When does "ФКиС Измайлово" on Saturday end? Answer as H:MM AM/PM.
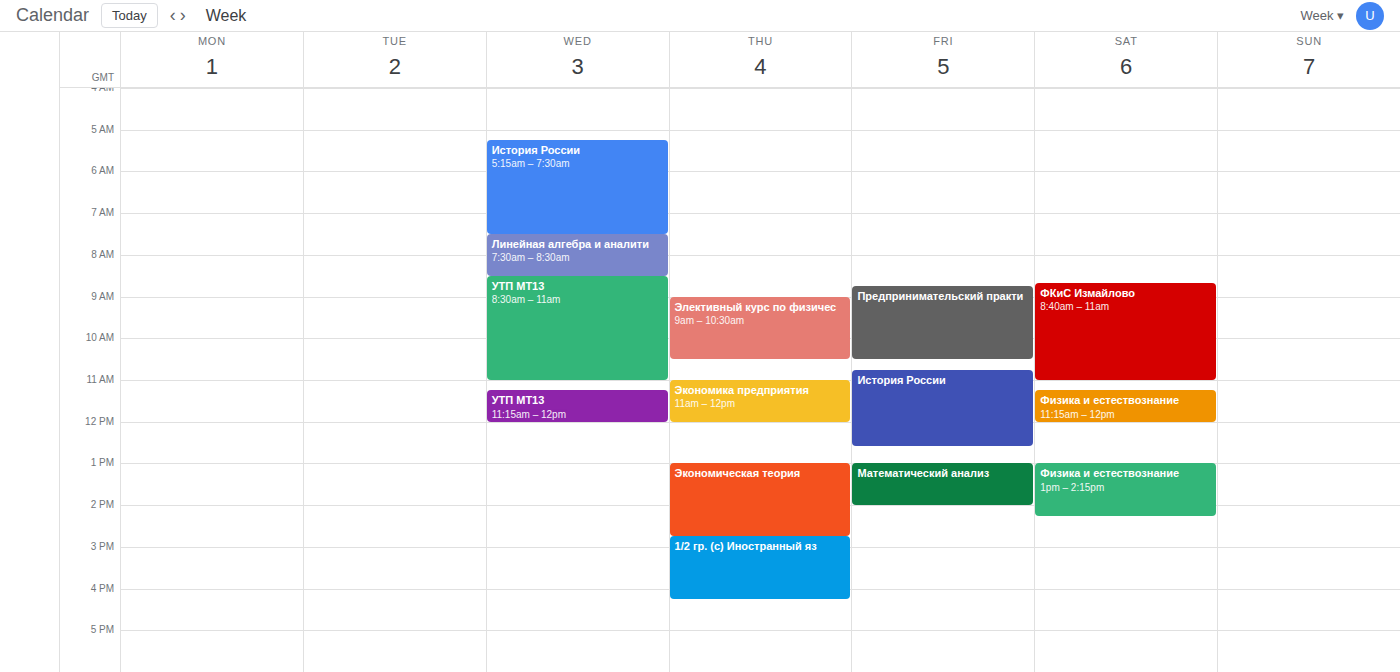
11:00 AM